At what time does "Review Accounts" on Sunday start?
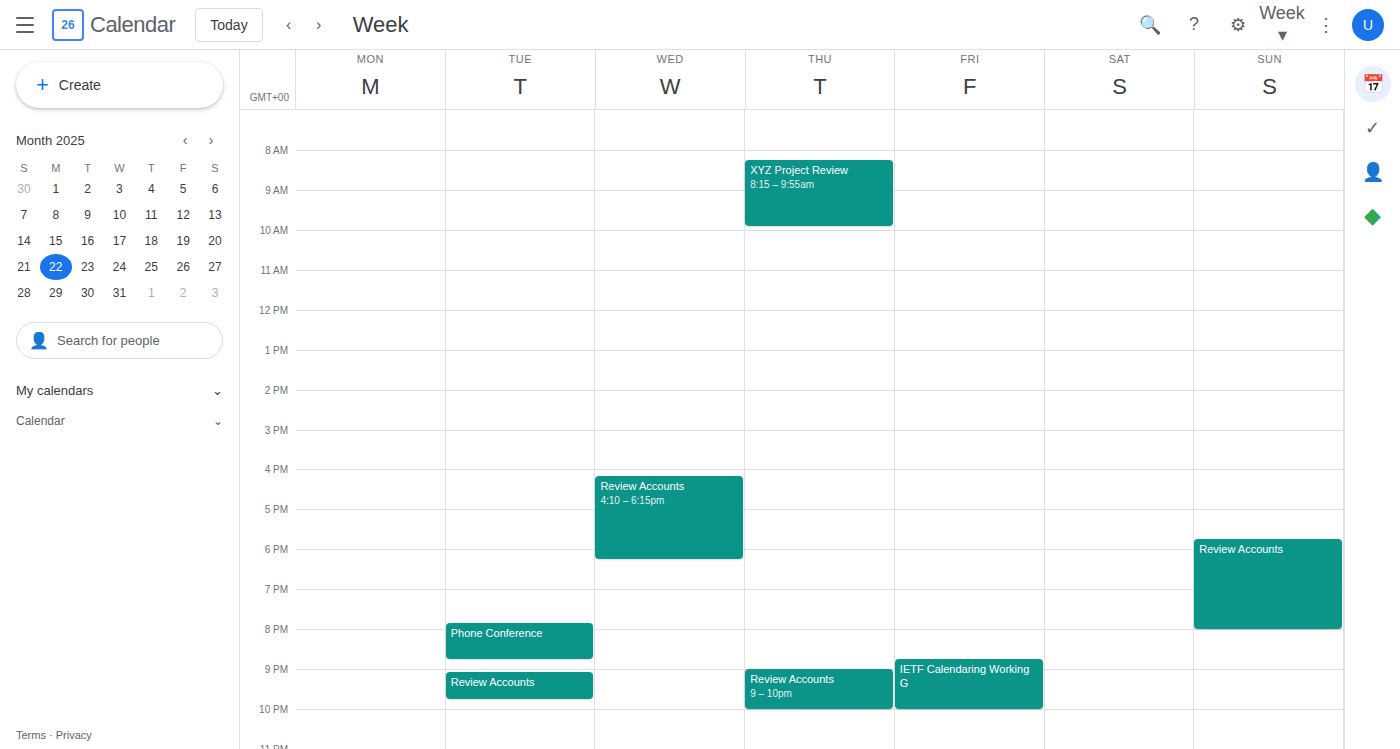
5:45 PM